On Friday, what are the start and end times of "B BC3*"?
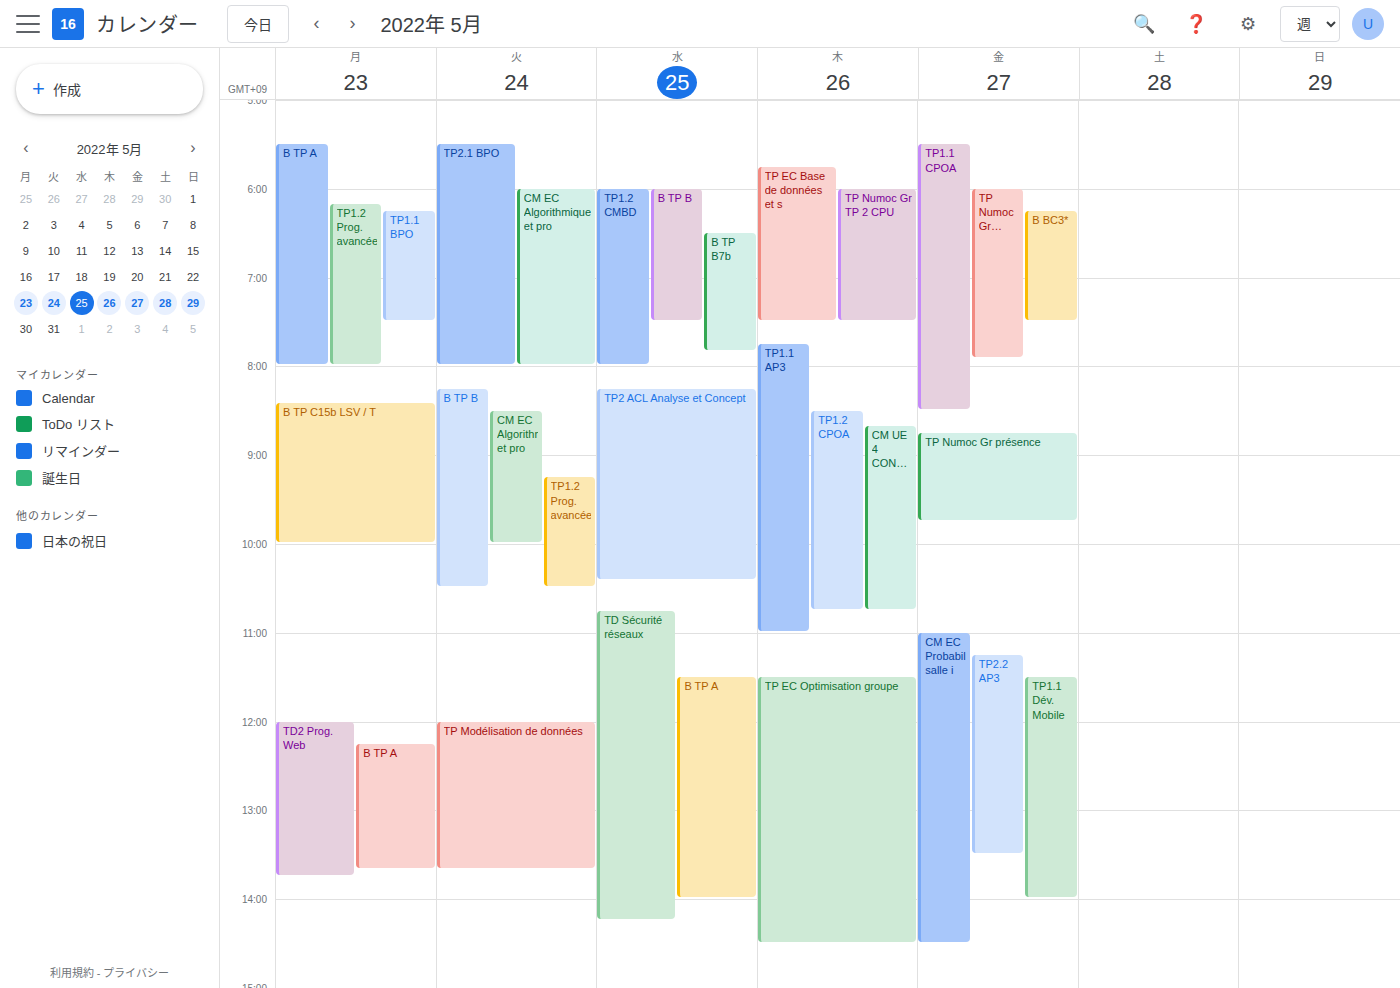
6:15 AM to 7:30 AM